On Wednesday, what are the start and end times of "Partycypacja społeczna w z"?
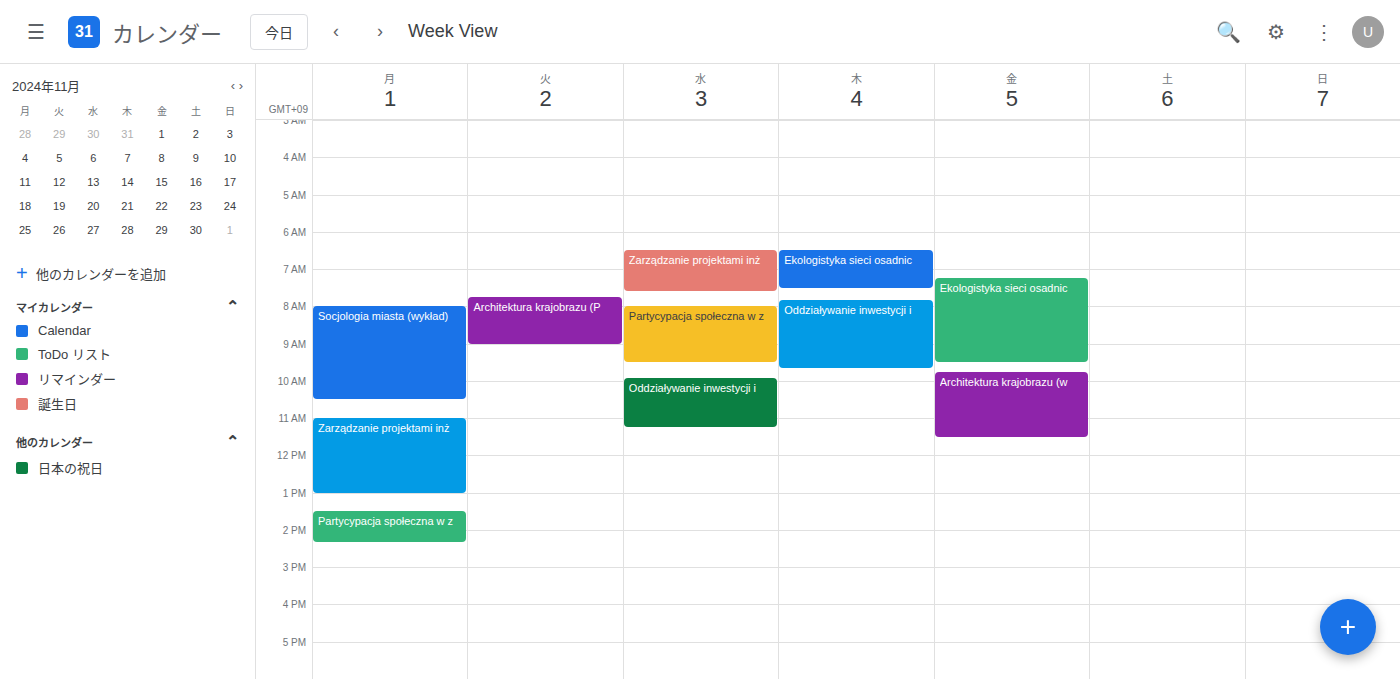
8:00 AM to 9:30 AM